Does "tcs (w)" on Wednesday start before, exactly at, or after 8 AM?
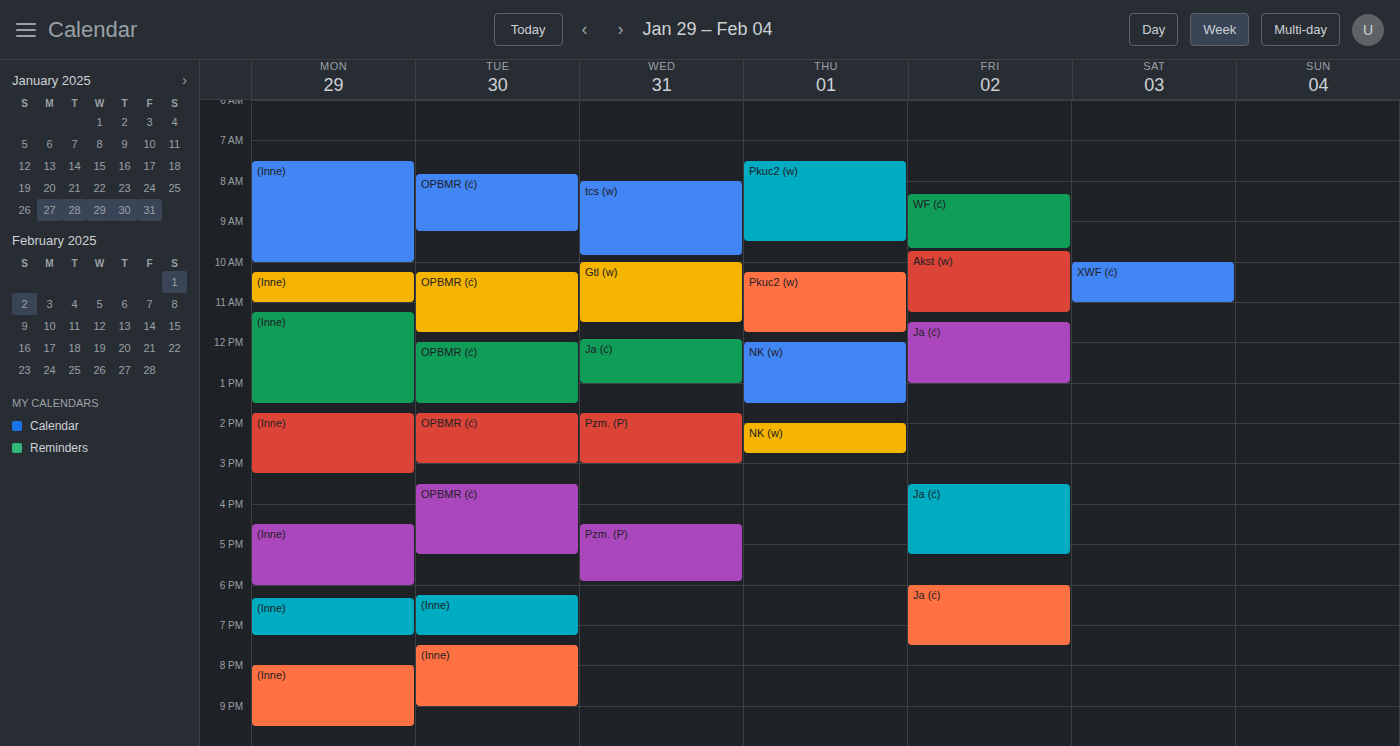
8:00 AM -- exactly at 8 AM, on the 8 AM line.